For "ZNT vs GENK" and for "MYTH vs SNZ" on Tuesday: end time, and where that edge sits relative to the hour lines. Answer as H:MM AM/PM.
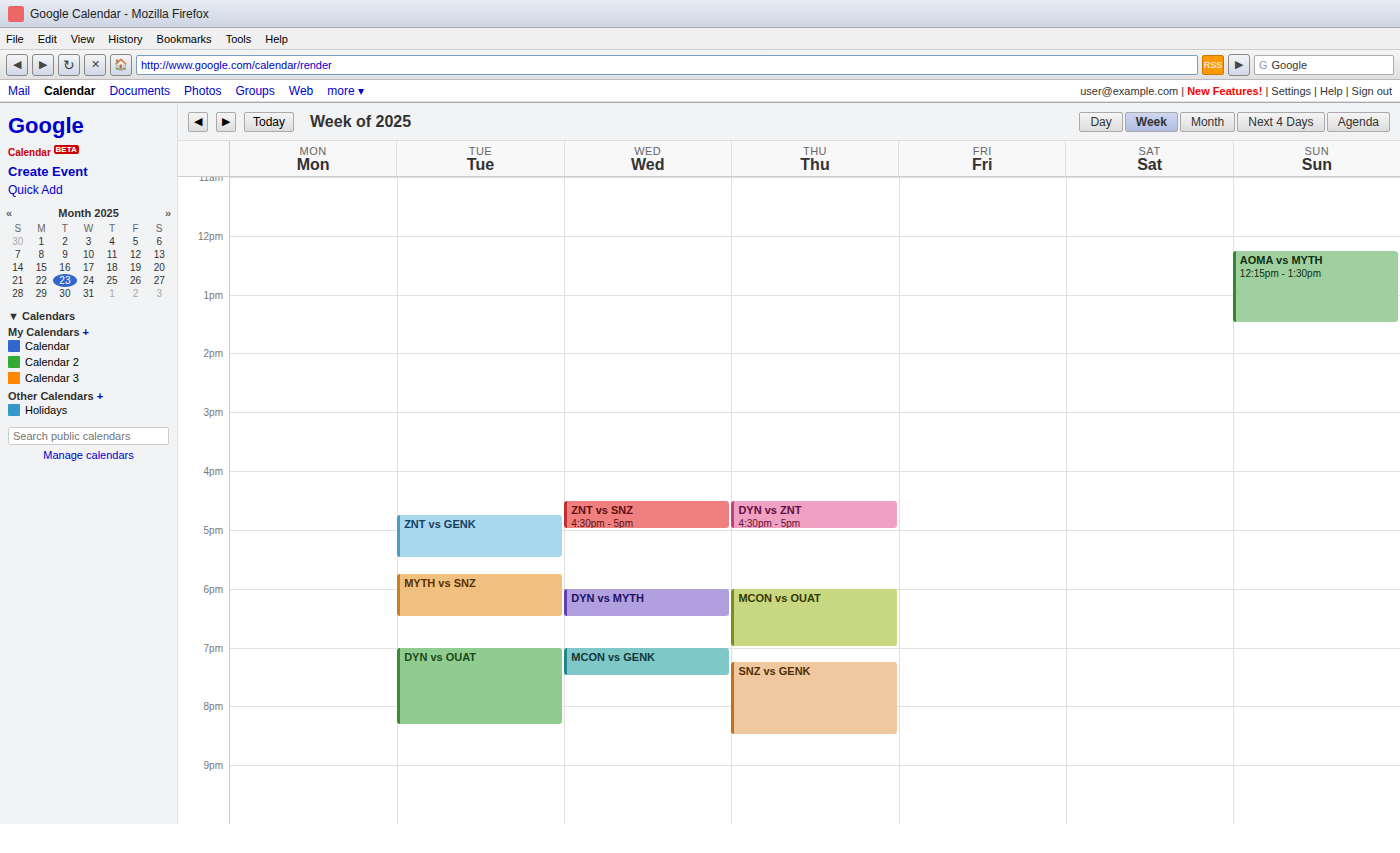
"ZNT vs GENK": 5:30 PM, halfway between the 5 PM and 6 PM lines. "MYTH vs SNZ": 6:30 PM, halfway between the 6 PM and 7 PM lines.